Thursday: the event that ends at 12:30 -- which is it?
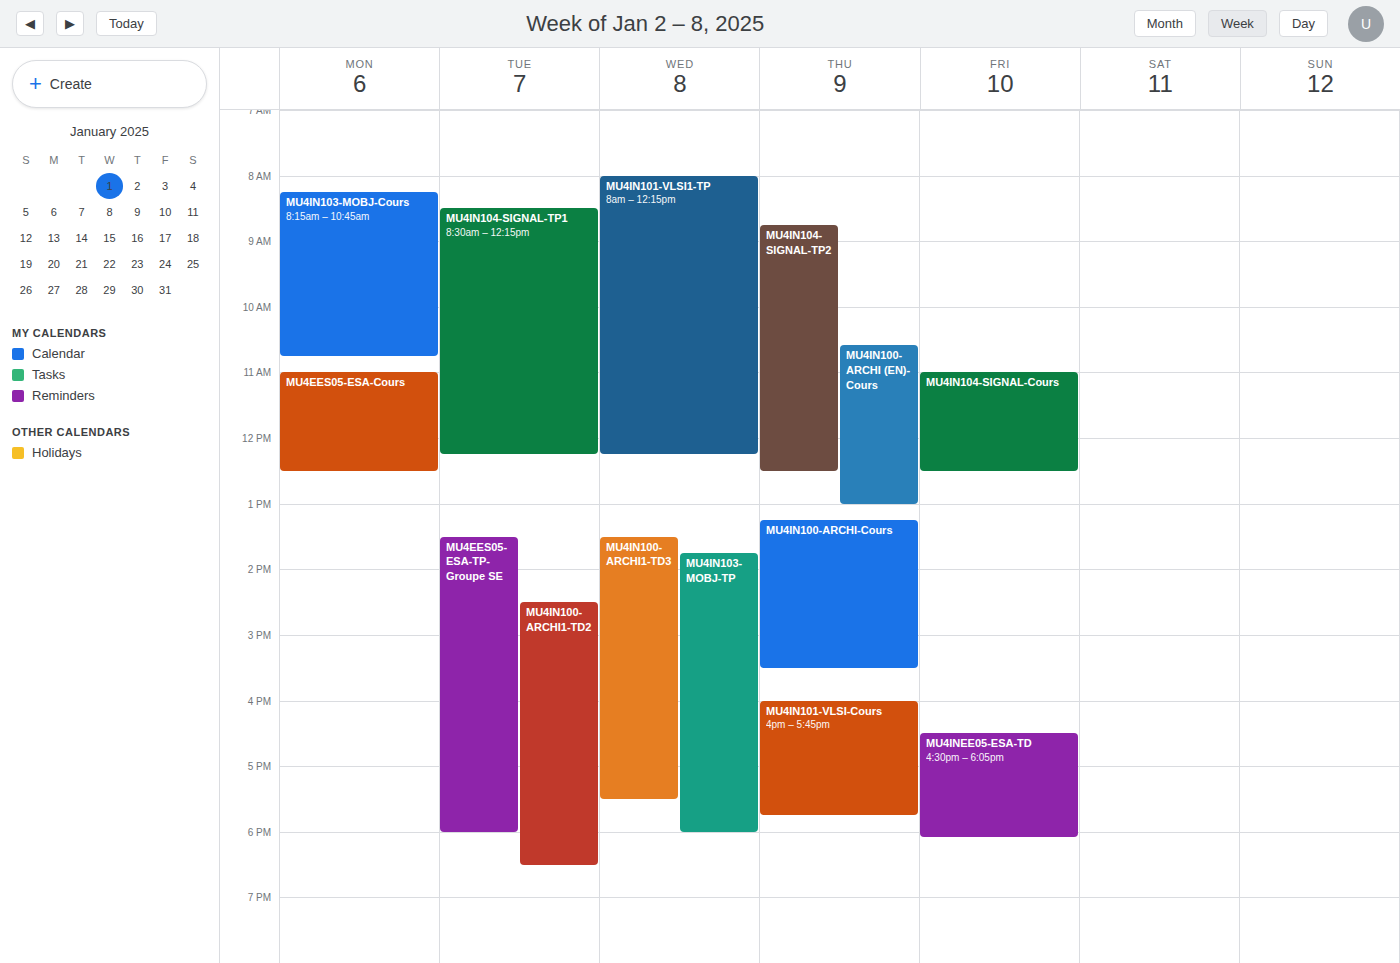
"MU4IN104-SIGNAL-TP2"